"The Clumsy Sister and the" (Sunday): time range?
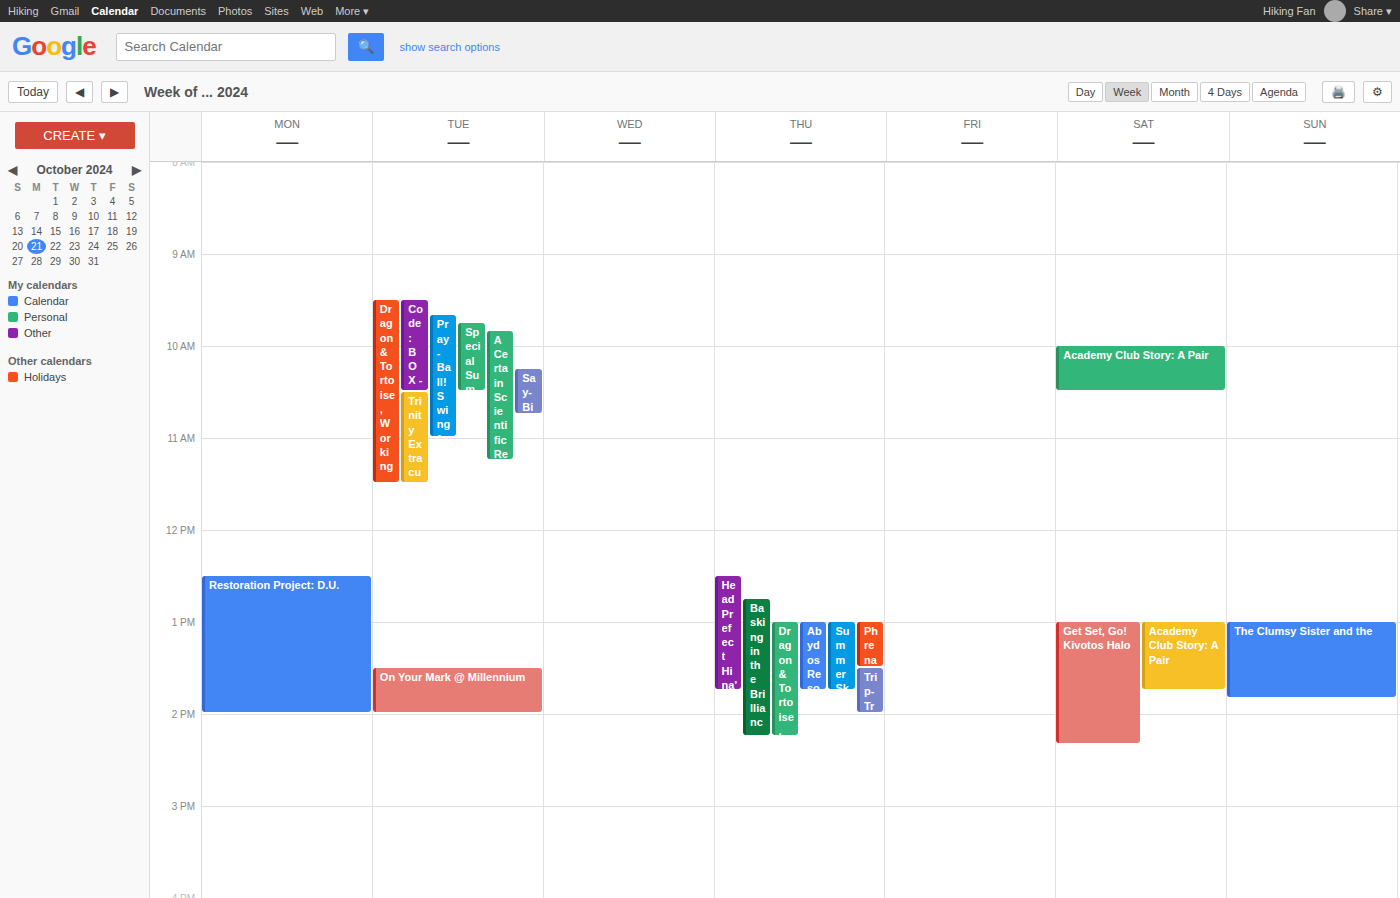
1:00 PM to 1:50 PM